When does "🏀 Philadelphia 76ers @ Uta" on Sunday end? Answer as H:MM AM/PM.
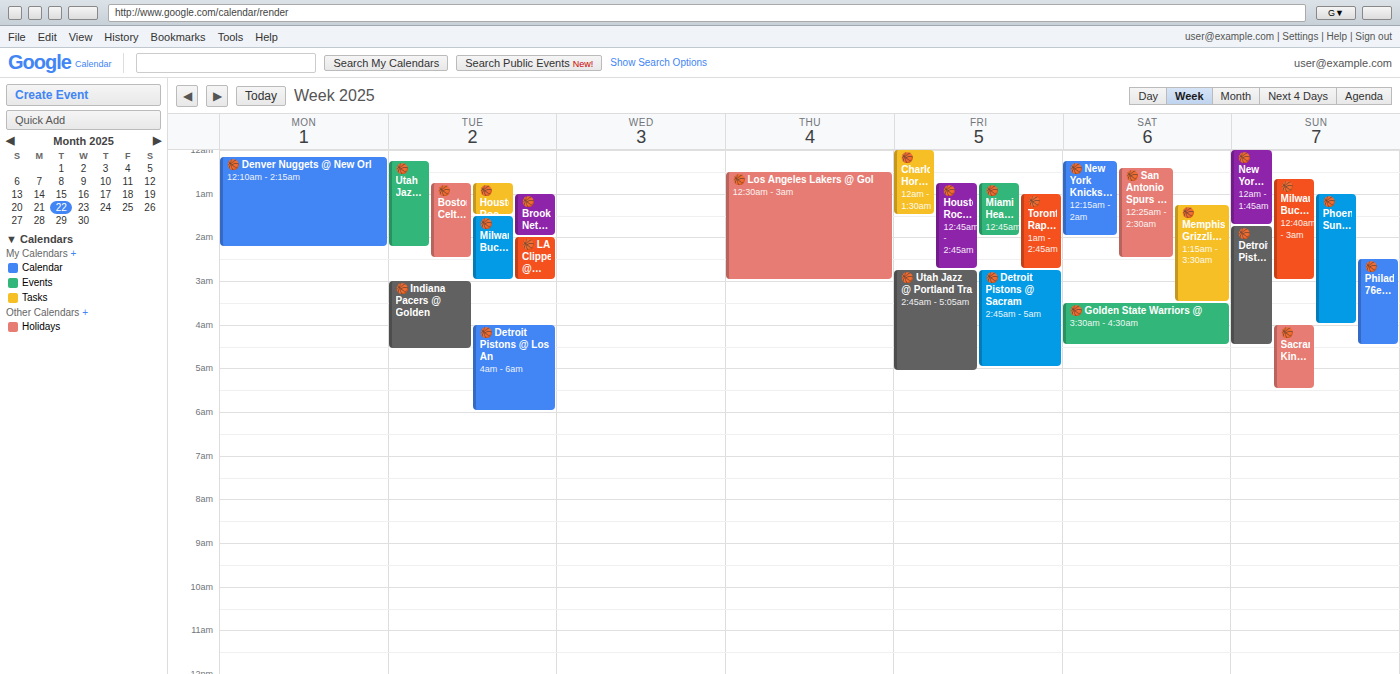
4:30 AM